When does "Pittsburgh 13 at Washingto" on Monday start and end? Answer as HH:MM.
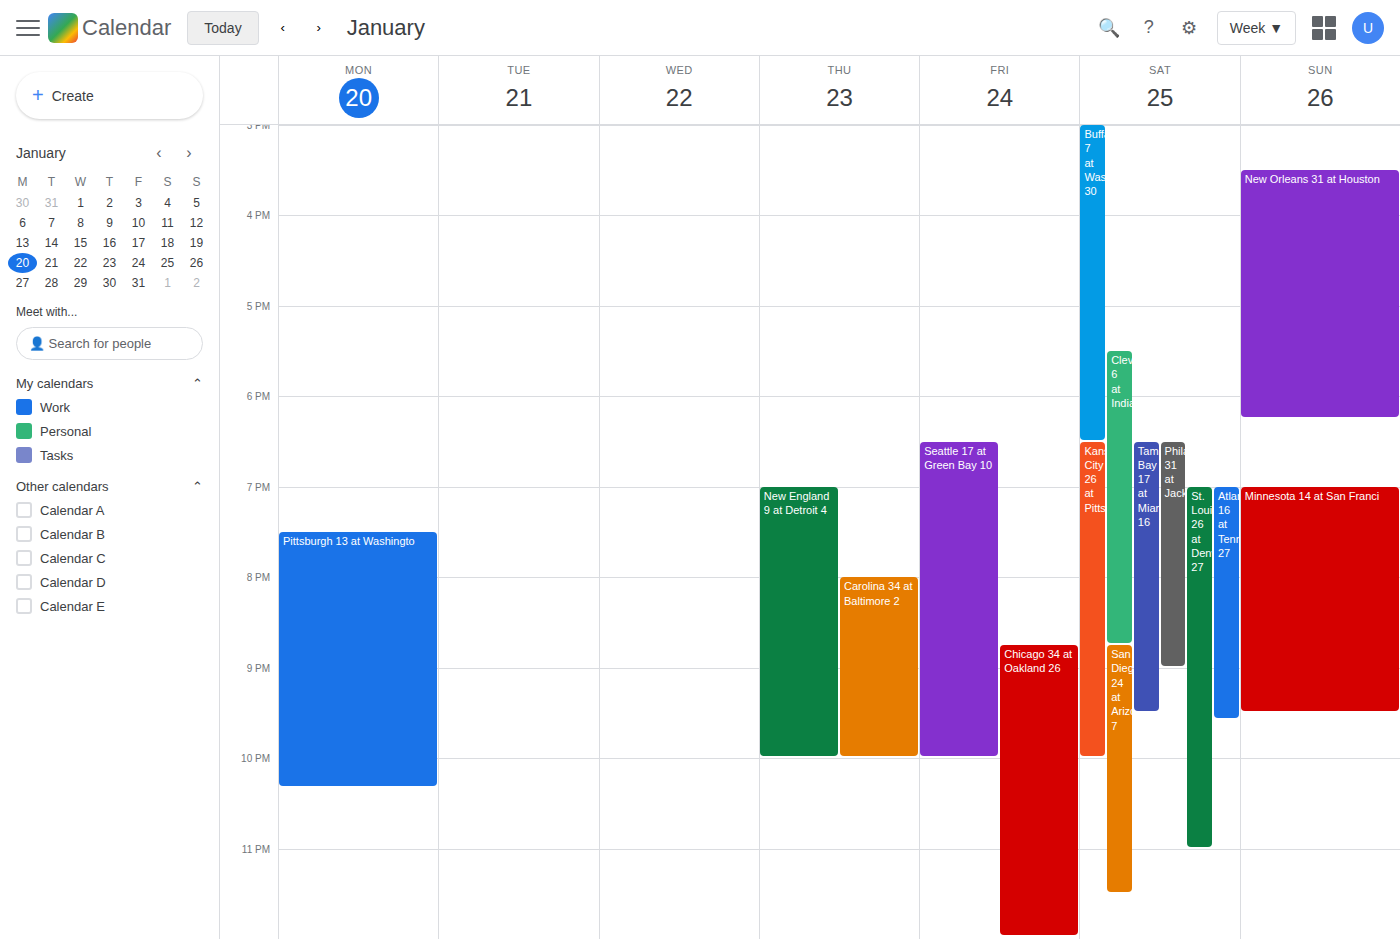
19:30 to 22:20